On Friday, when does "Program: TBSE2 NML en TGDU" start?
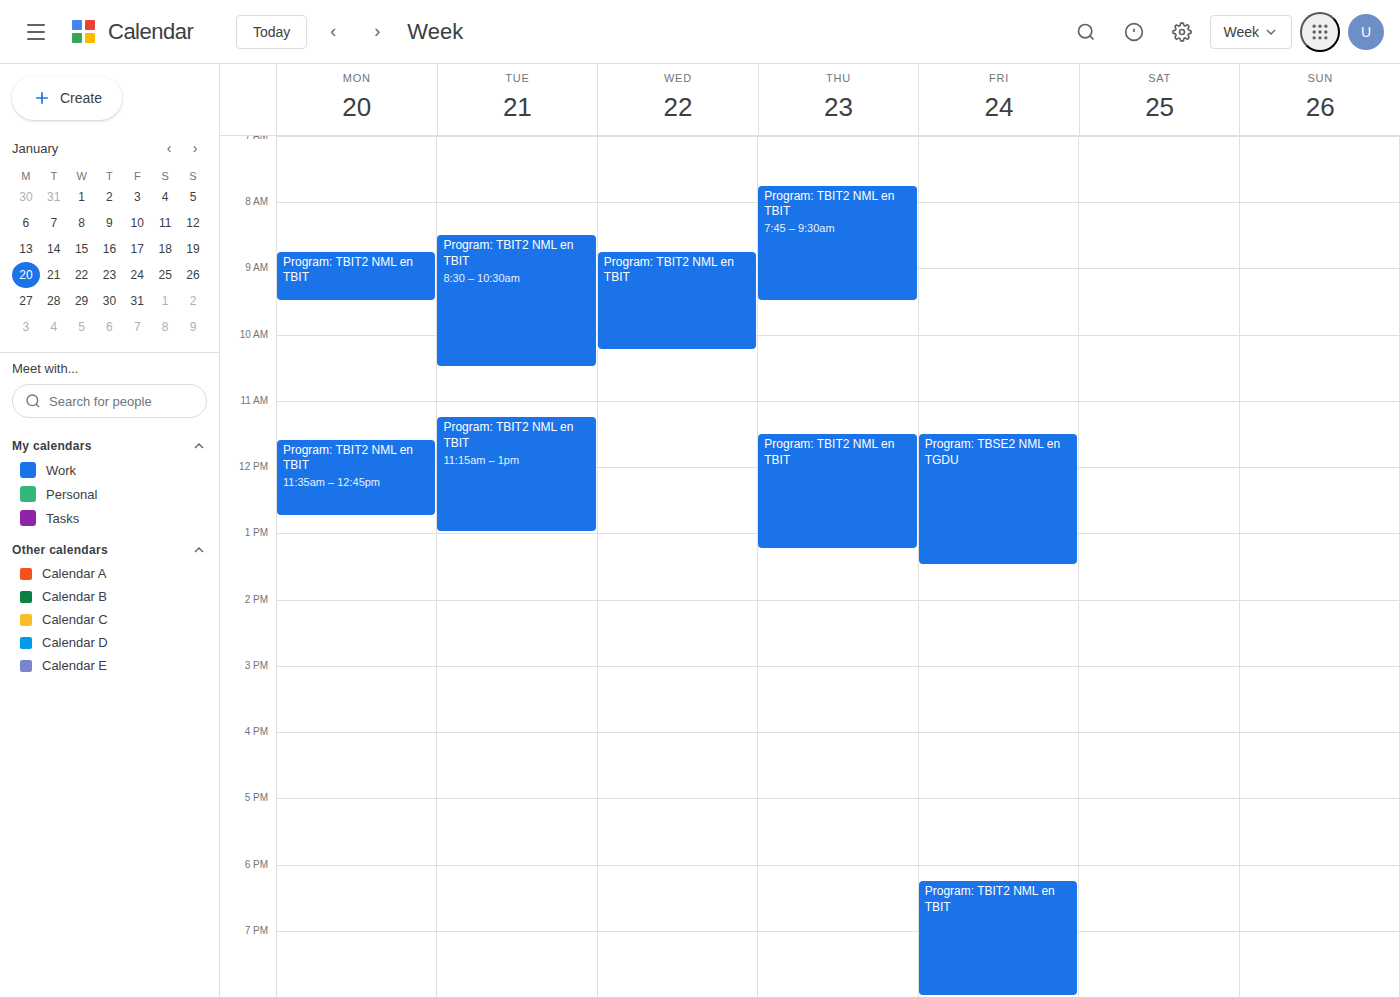
11:30 AM